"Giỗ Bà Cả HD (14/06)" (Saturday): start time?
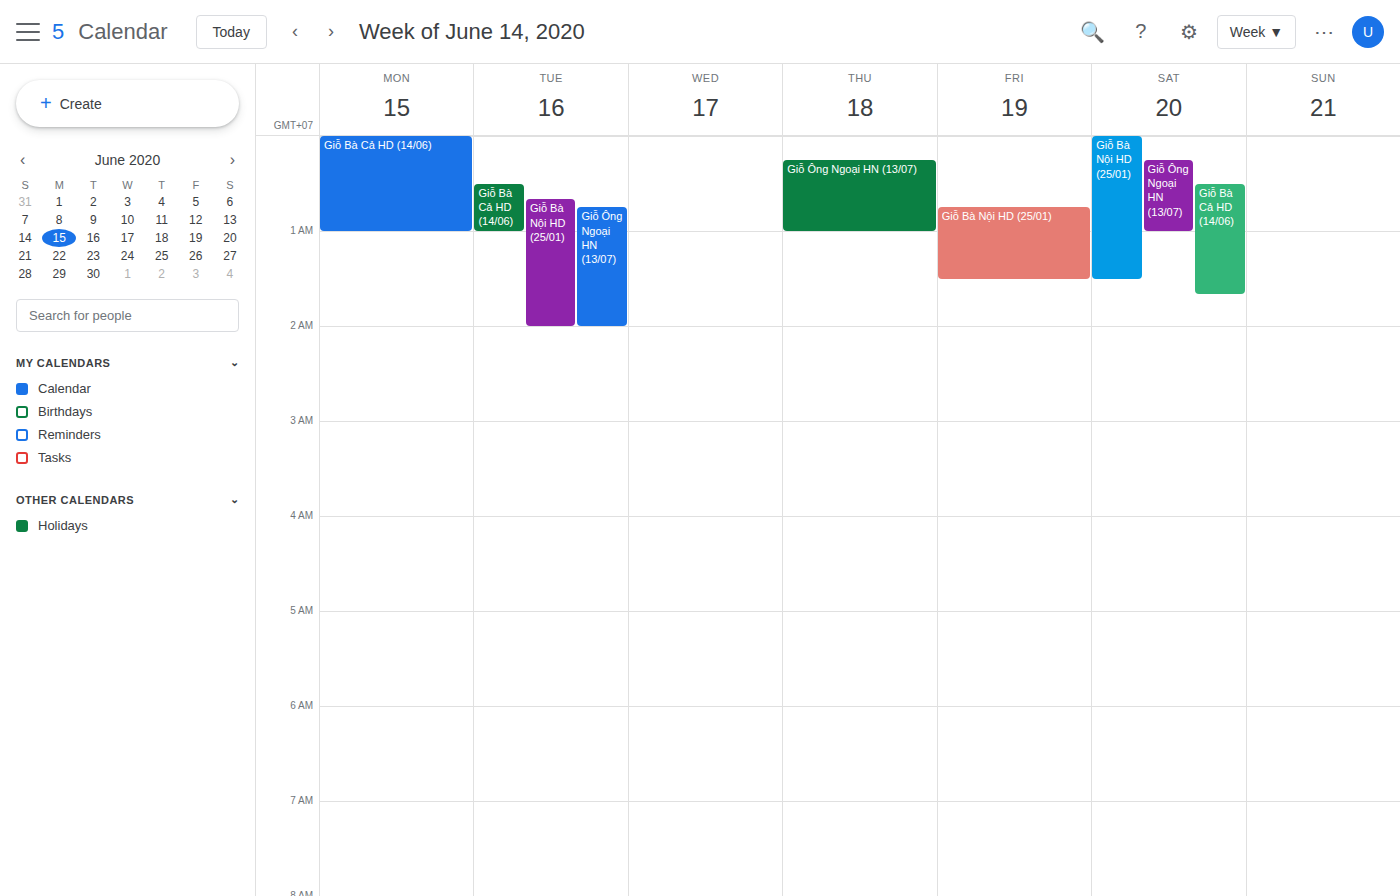
00:30